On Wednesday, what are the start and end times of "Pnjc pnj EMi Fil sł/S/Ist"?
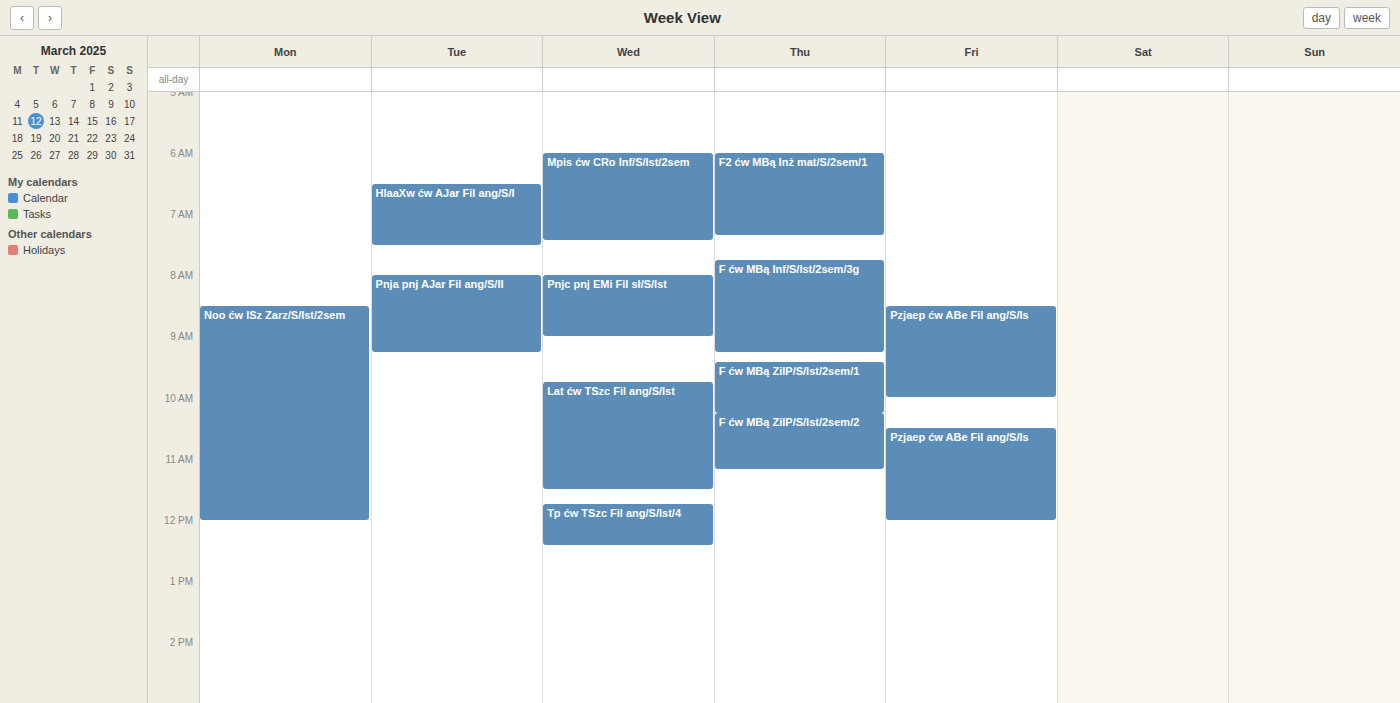
8:00 AM to 9:00 AM